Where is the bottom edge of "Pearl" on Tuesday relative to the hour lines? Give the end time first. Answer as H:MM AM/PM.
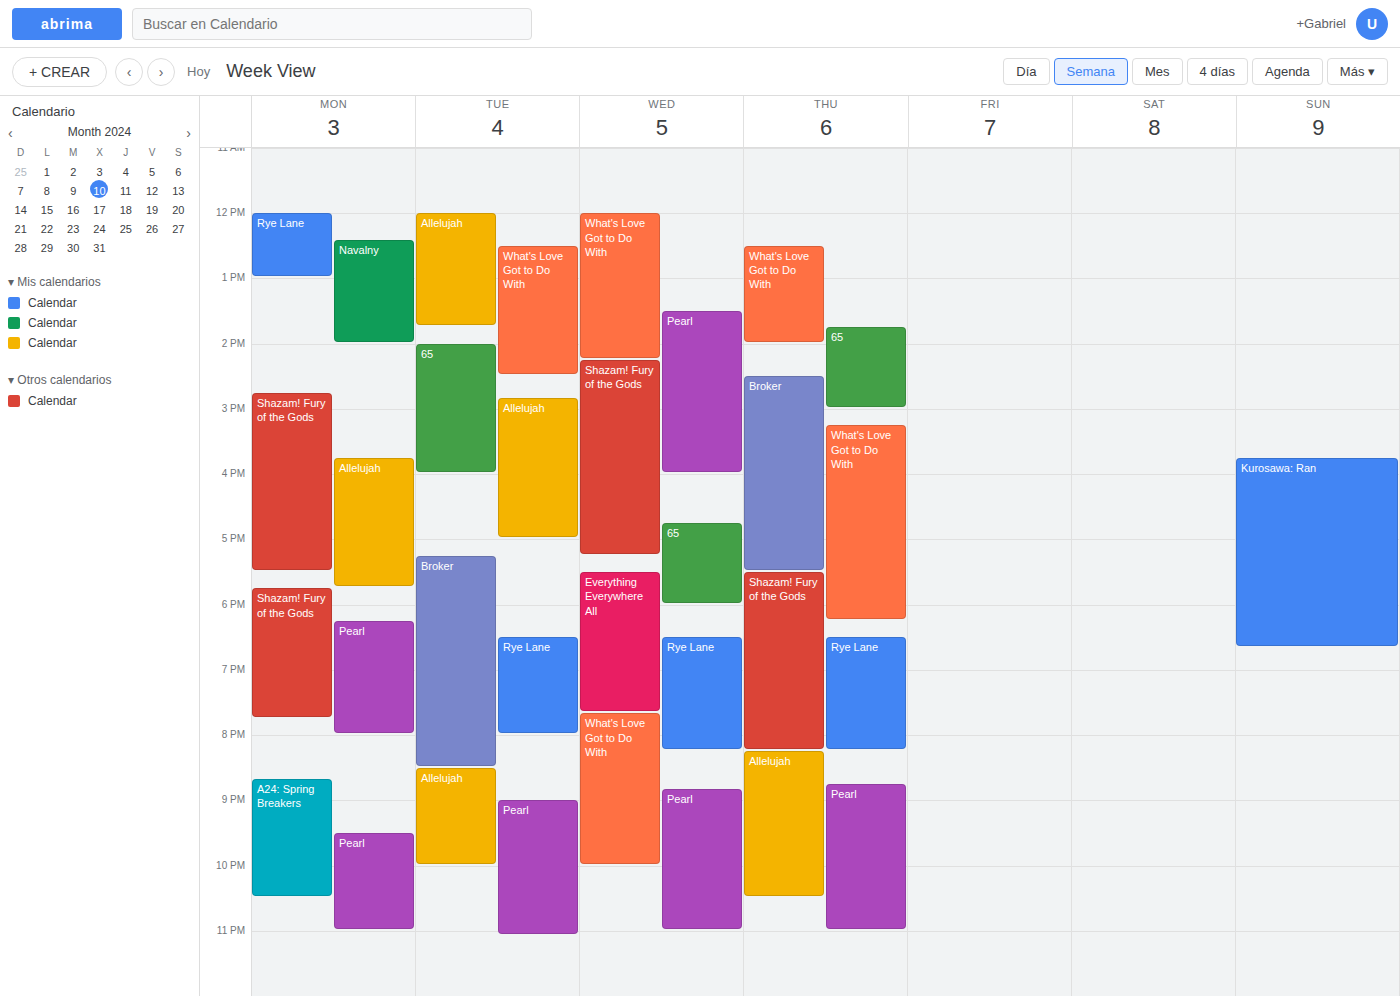
11:05 PM -- neither: 5 minutes below the 11 PM line and 55 minutes above the 12 AM line.